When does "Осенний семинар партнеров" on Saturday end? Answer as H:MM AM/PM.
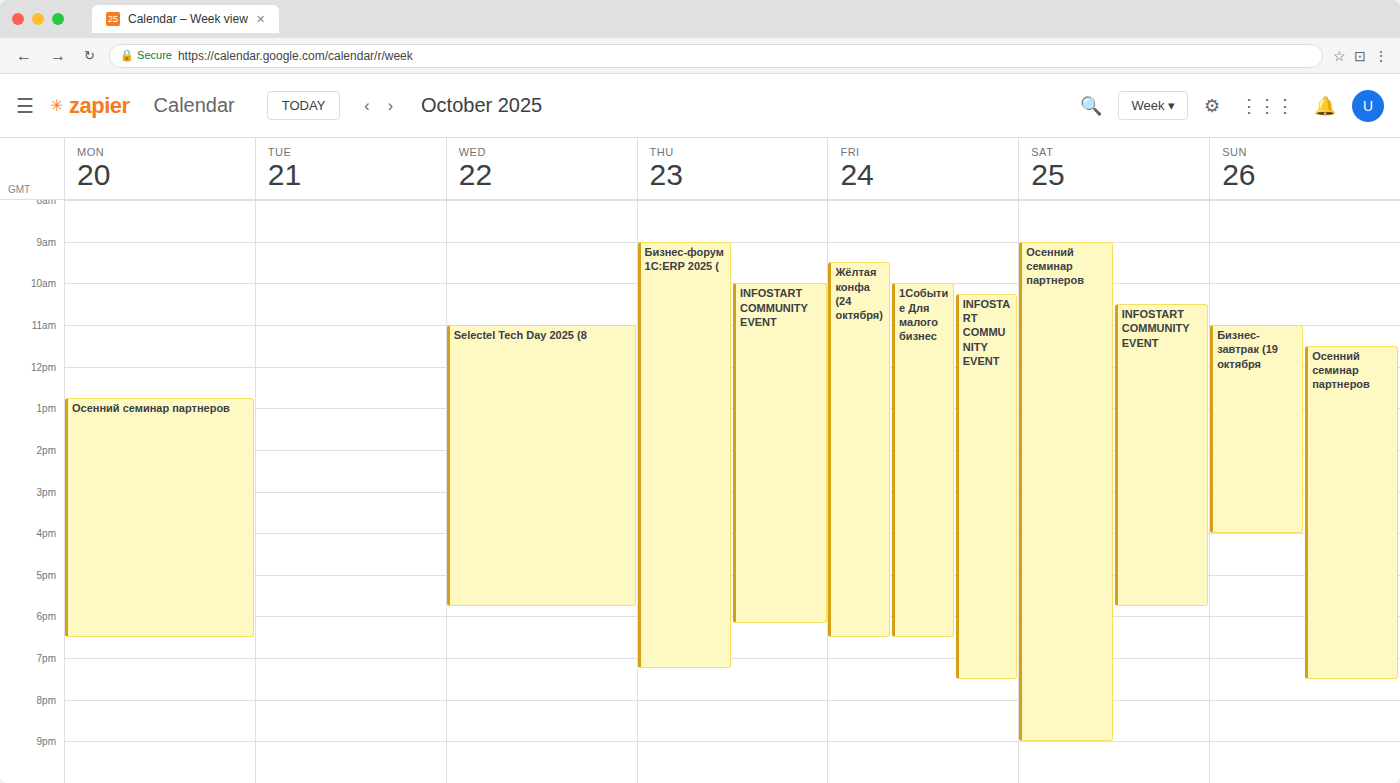
9:00 PM